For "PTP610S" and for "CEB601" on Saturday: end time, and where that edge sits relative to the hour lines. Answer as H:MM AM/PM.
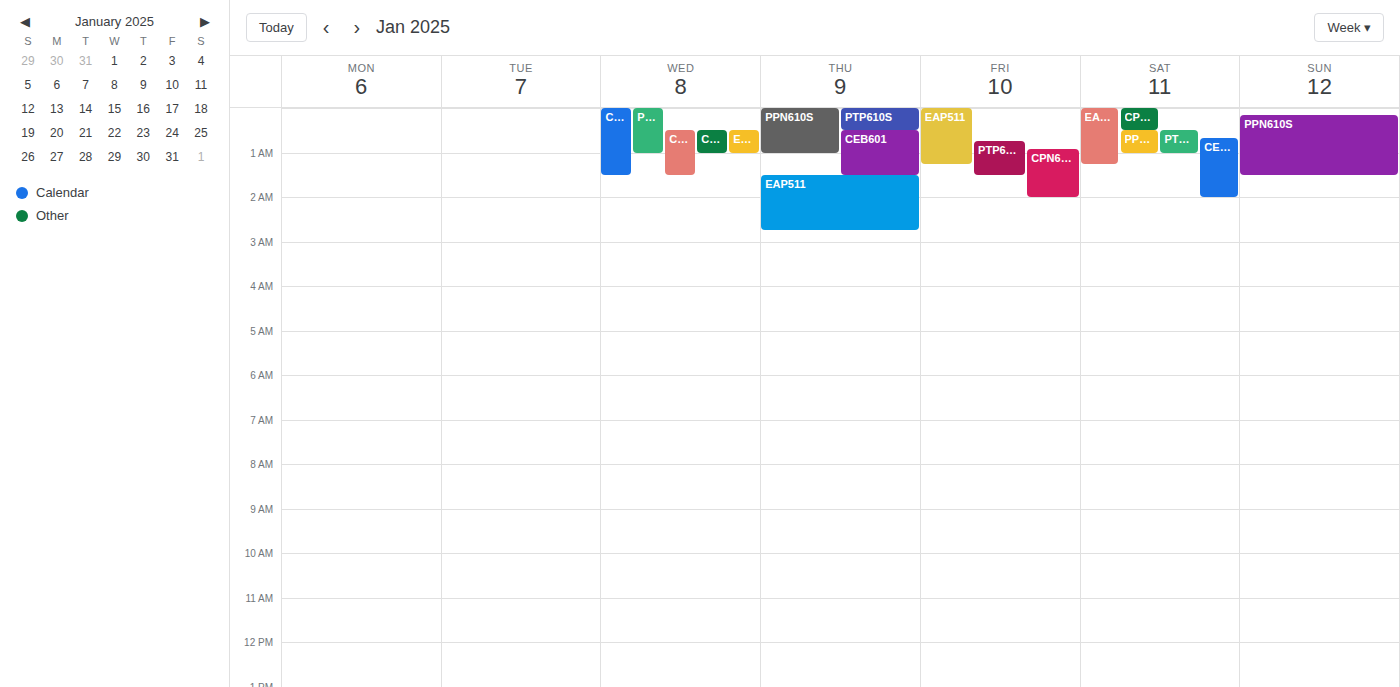
"PTP610S": 1:00 AM, exactly on the 1 AM line. "CEB601": 2:00 AM, exactly on the 2 AM line.